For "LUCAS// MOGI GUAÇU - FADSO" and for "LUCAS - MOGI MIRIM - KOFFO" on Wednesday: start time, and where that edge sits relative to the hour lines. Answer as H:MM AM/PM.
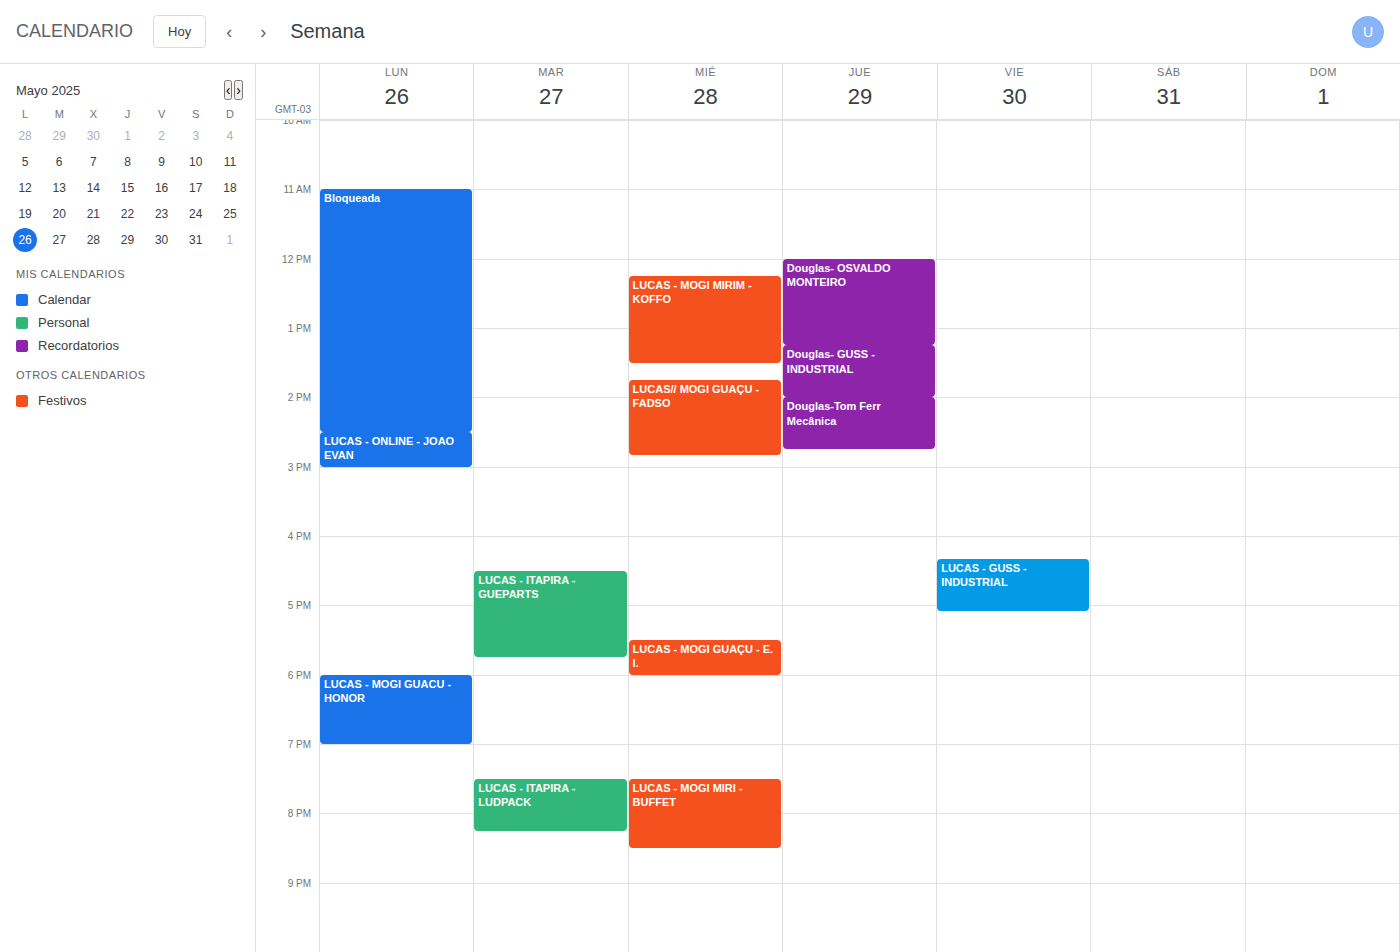
"LUCAS// MOGI GUAÇU - FADSO": 1:45 PM, neither: three quarters of the way from the 1 PM line to the 2 PM line. "LUCAS - MOGI MIRIM - KOFFO": 12:15 PM, neither: a quarter of the way from the 12 PM line to the 1 PM line.